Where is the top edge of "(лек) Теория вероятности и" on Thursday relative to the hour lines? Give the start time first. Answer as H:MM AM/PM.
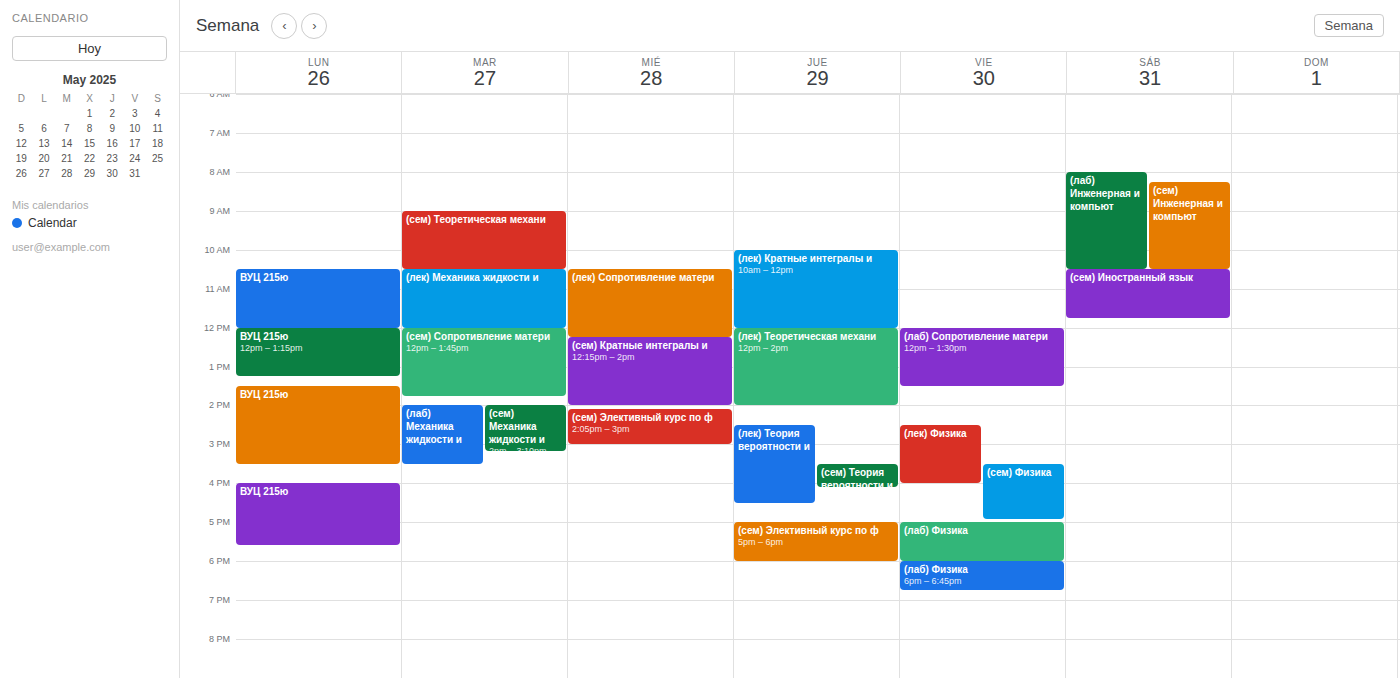
2:30 PM -- halfway between the 2 PM and 3 PM lines.